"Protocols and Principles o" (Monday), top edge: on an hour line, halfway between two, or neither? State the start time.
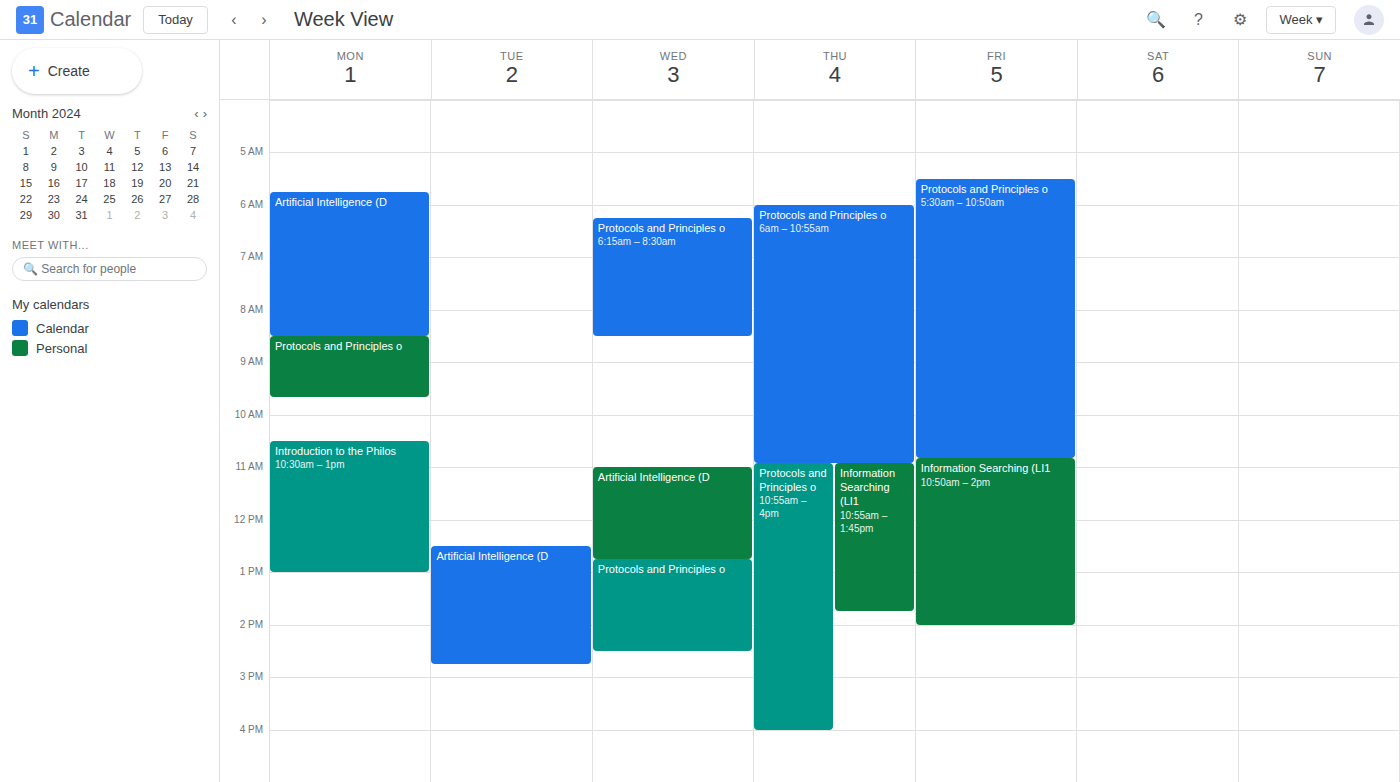
8:30 AM -- halfway between the 8 AM and 9 AM lines.